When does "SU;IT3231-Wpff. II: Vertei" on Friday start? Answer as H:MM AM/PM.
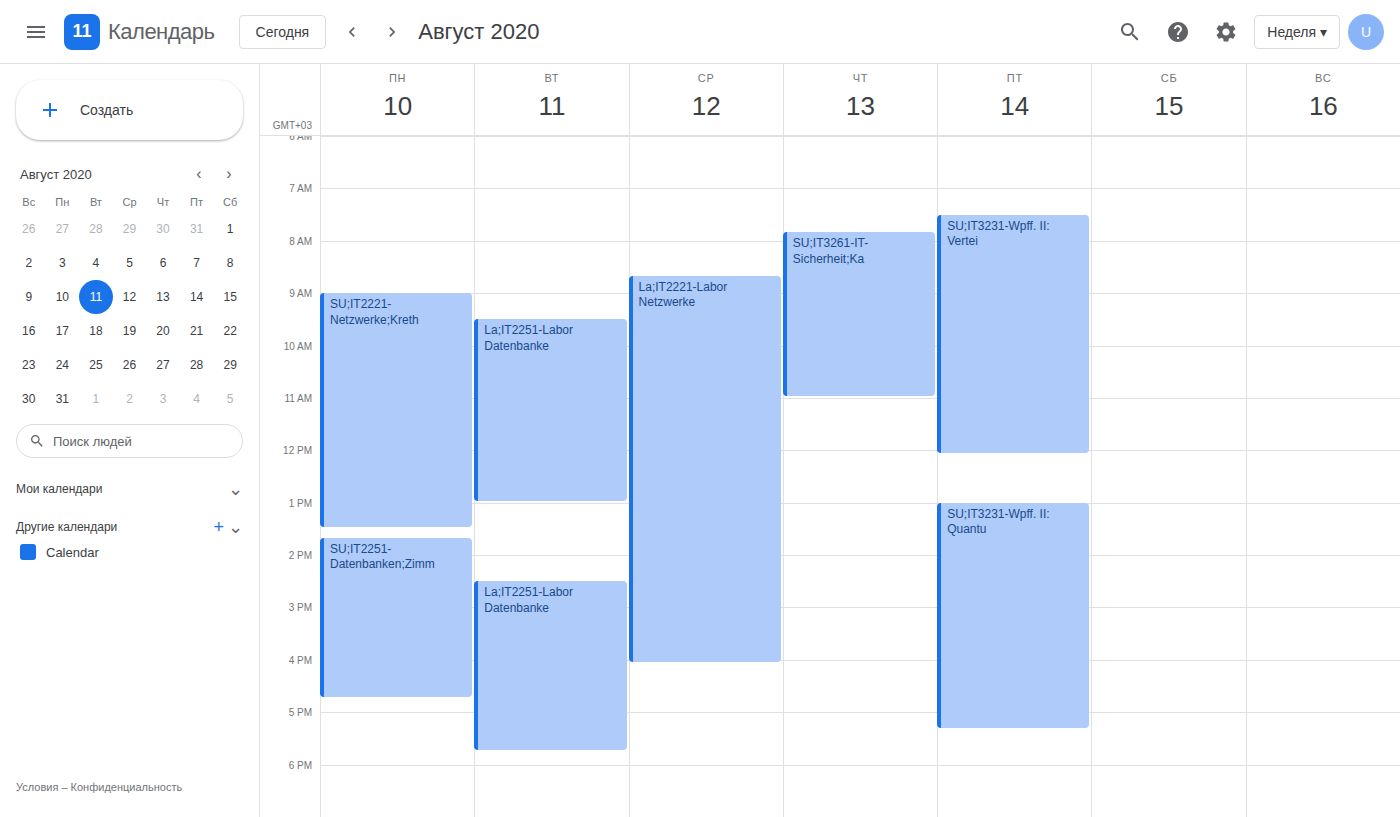
7:30 AM